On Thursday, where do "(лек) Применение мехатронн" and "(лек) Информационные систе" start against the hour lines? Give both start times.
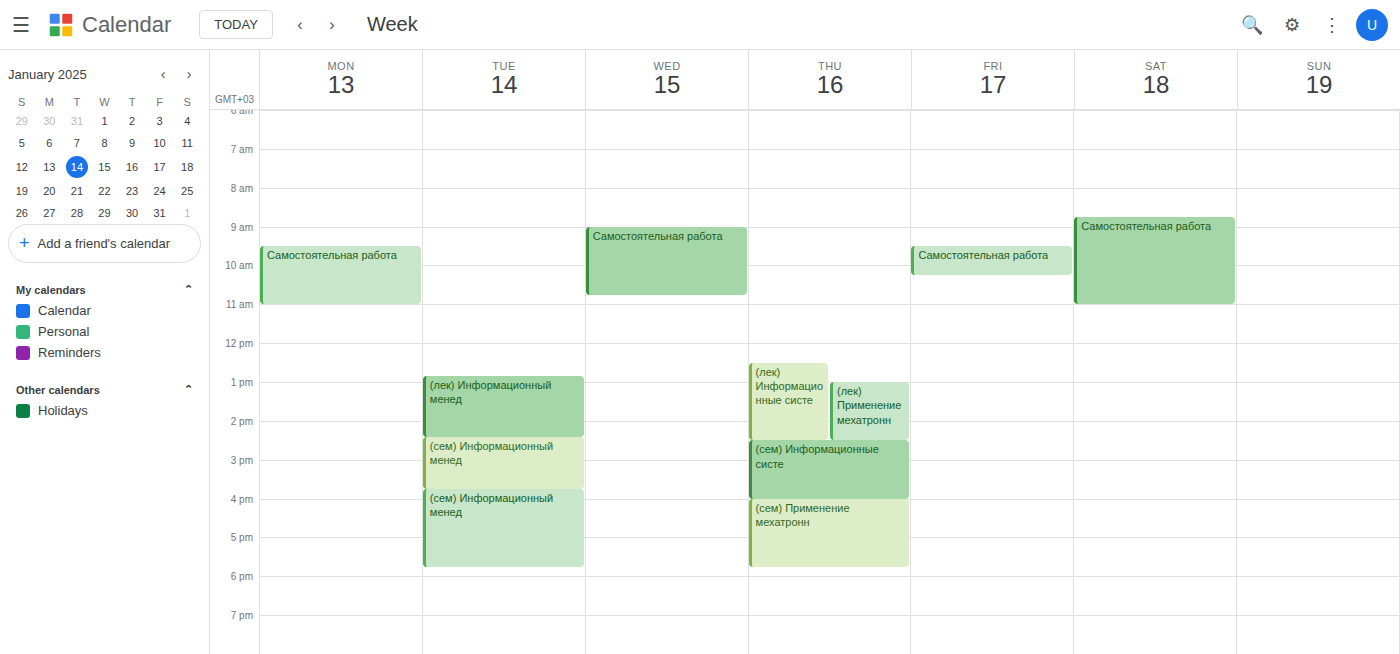
"(лек) Применение мехатронн": 1:00 PM, exactly on the 1 PM line. "(лек) Информационные систе": 12:30 PM, halfway between the 12 PM and 1 PM lines.